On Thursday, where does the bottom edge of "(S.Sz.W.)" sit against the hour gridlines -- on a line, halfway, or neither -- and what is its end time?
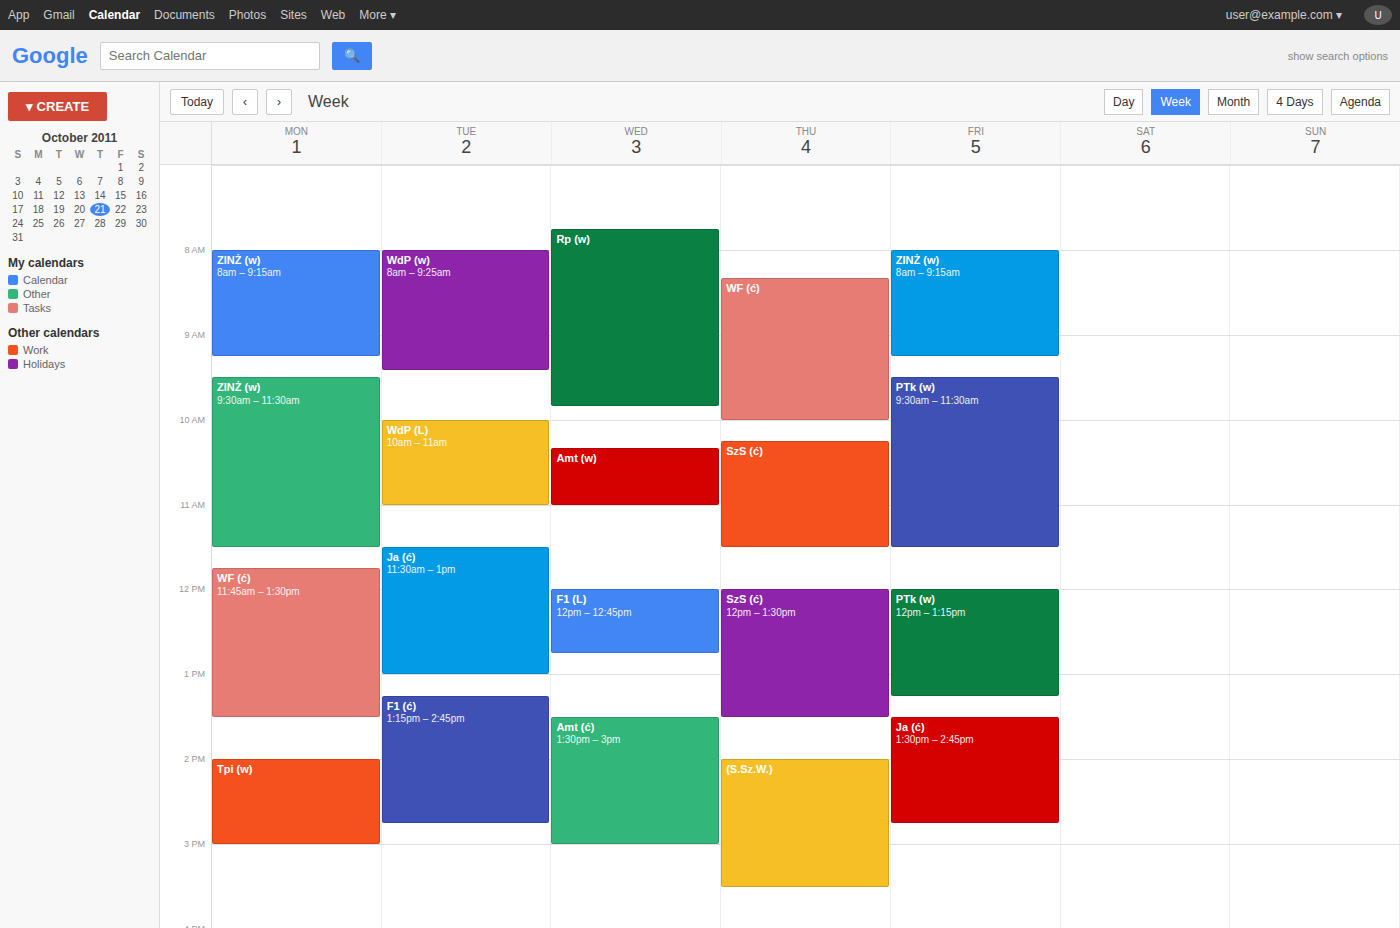
3:30 PM -- halfway between the 3 PM and 4 PM lines.